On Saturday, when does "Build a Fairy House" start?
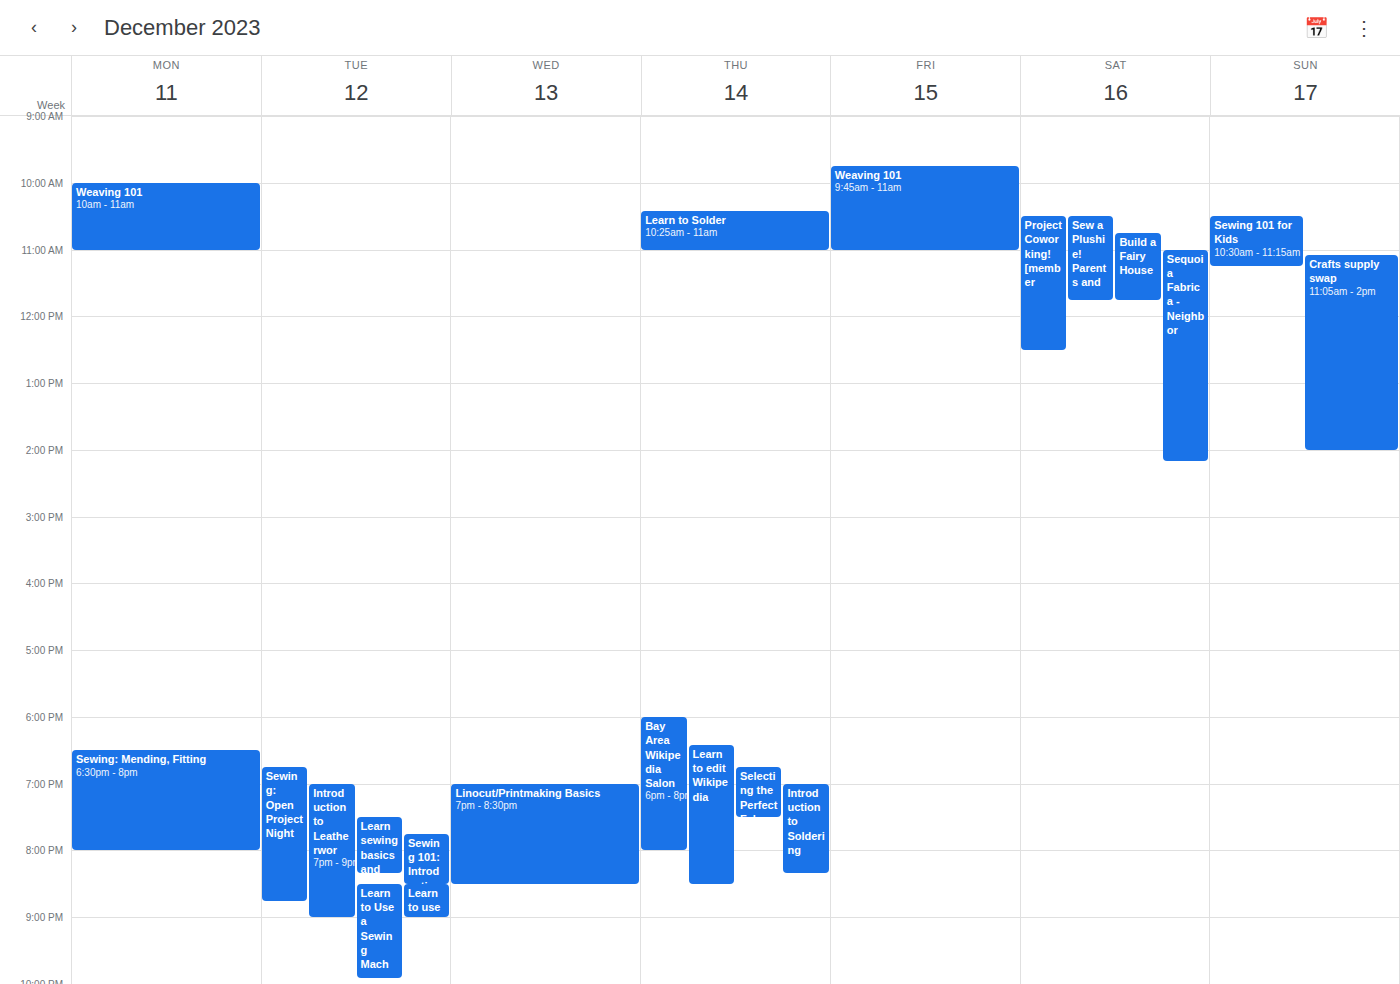
10:45